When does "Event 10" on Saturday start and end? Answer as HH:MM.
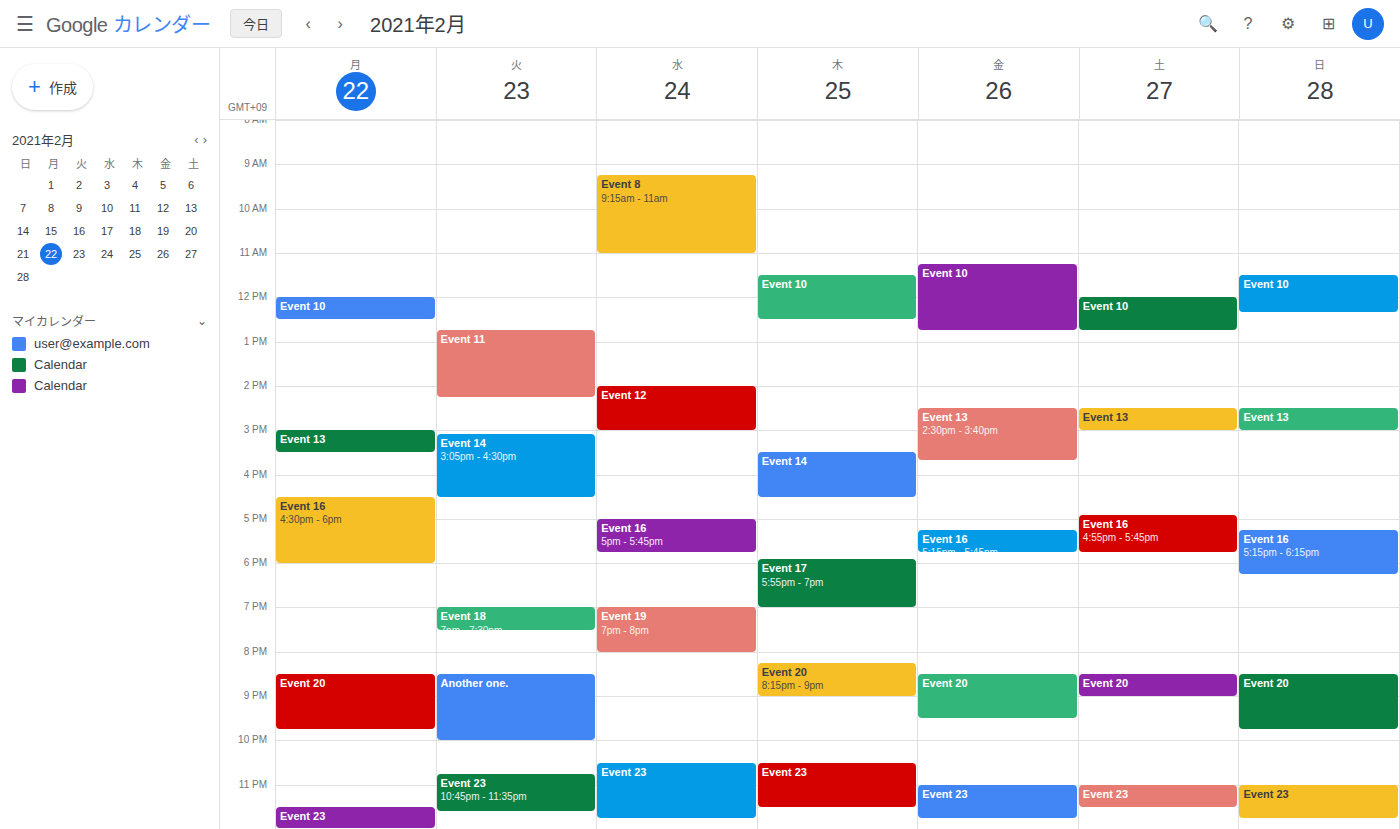
12:00 to 12:45